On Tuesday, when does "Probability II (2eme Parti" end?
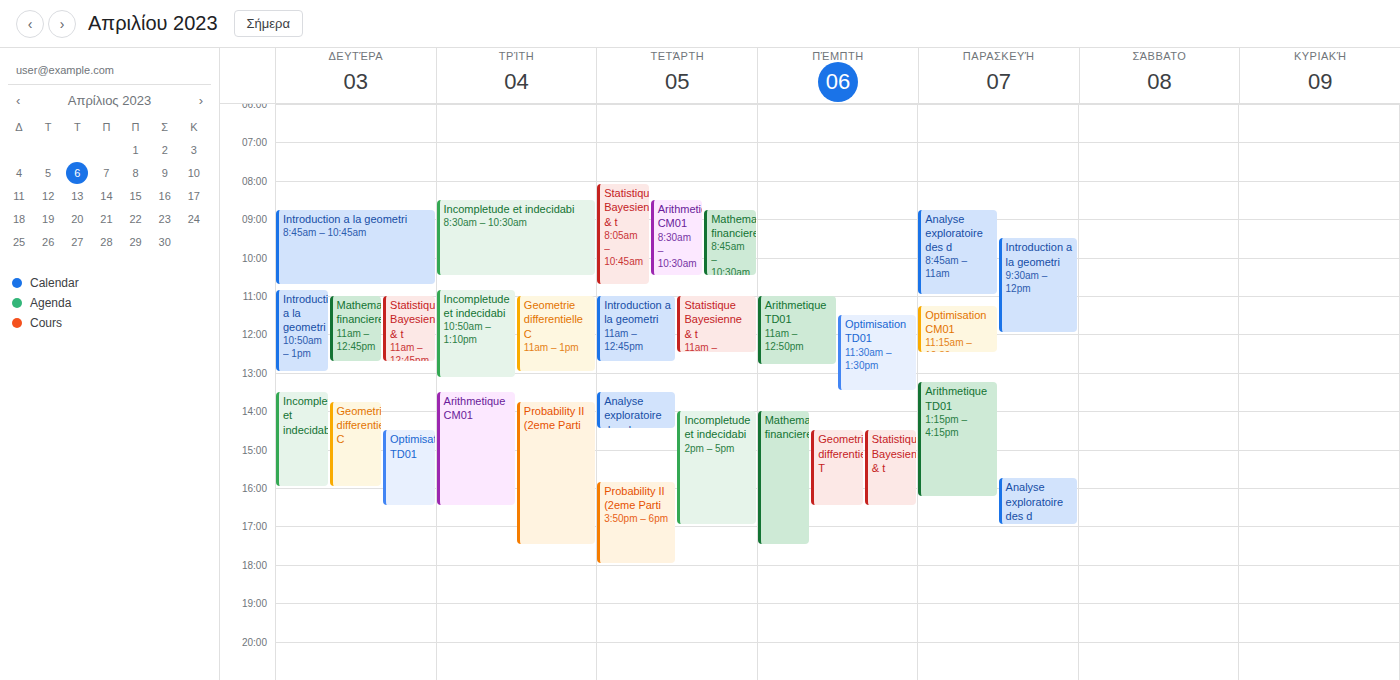
5:30 PM